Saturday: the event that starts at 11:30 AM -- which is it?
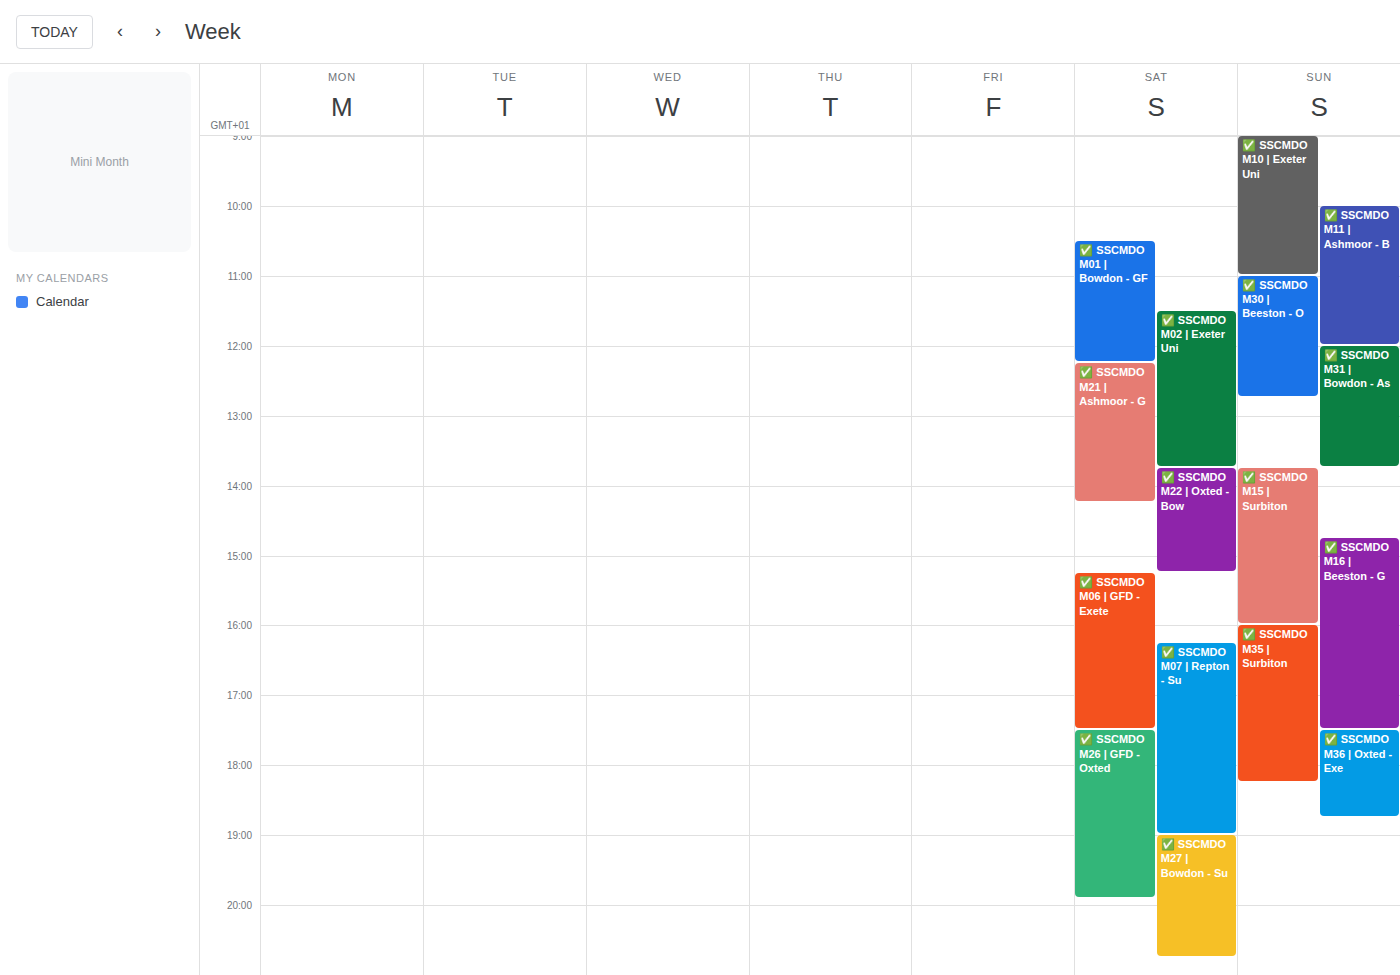
"✅ SSCMDO M02 | Exeter Uni"